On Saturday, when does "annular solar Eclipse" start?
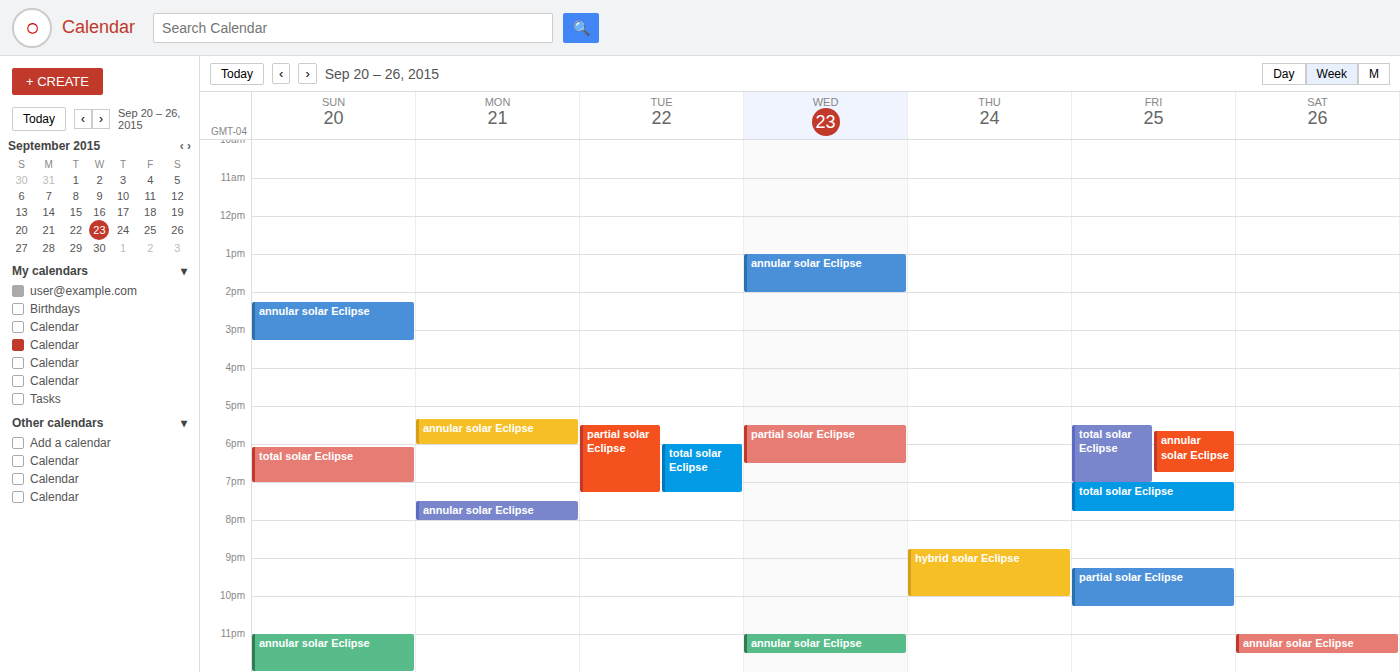
11:00 PM